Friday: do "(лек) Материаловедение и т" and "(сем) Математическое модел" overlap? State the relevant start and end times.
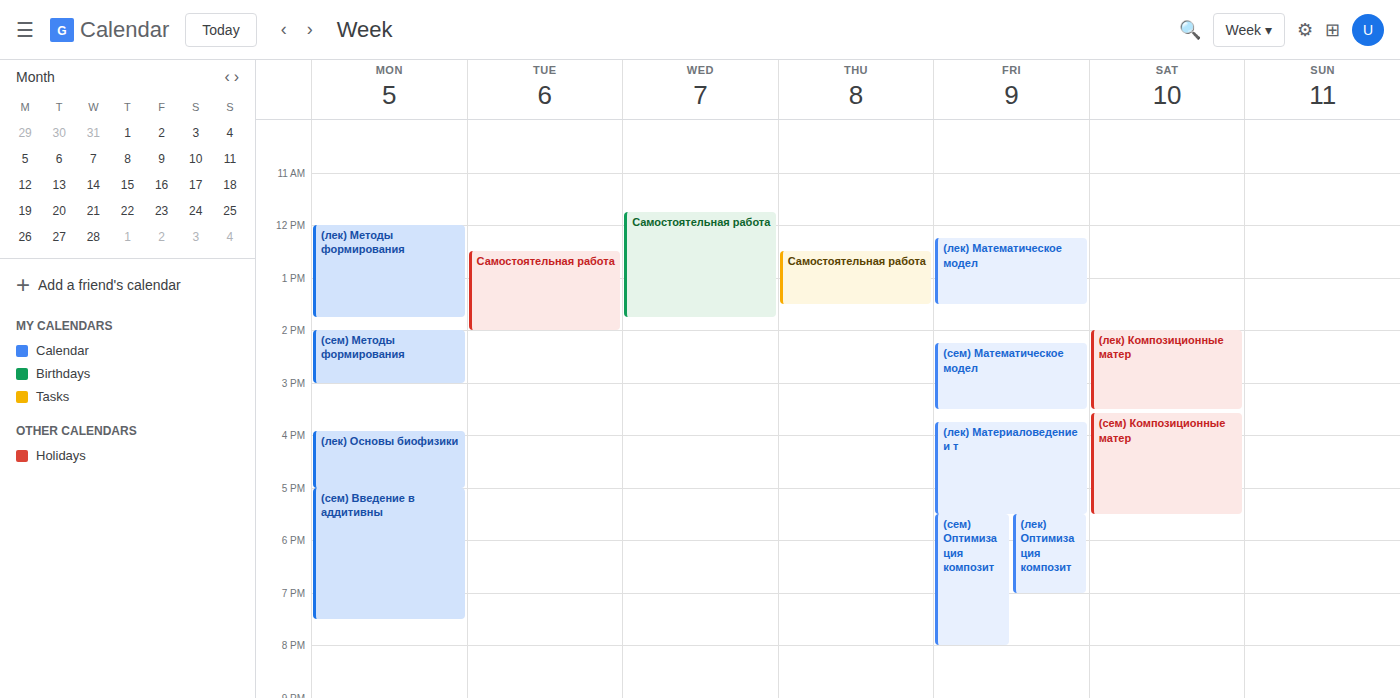
"(сем) Математическое модел" ends at 3:30 PM and "(лек) Материаловедение и т" starts at 3:45 PM -- no overlap.